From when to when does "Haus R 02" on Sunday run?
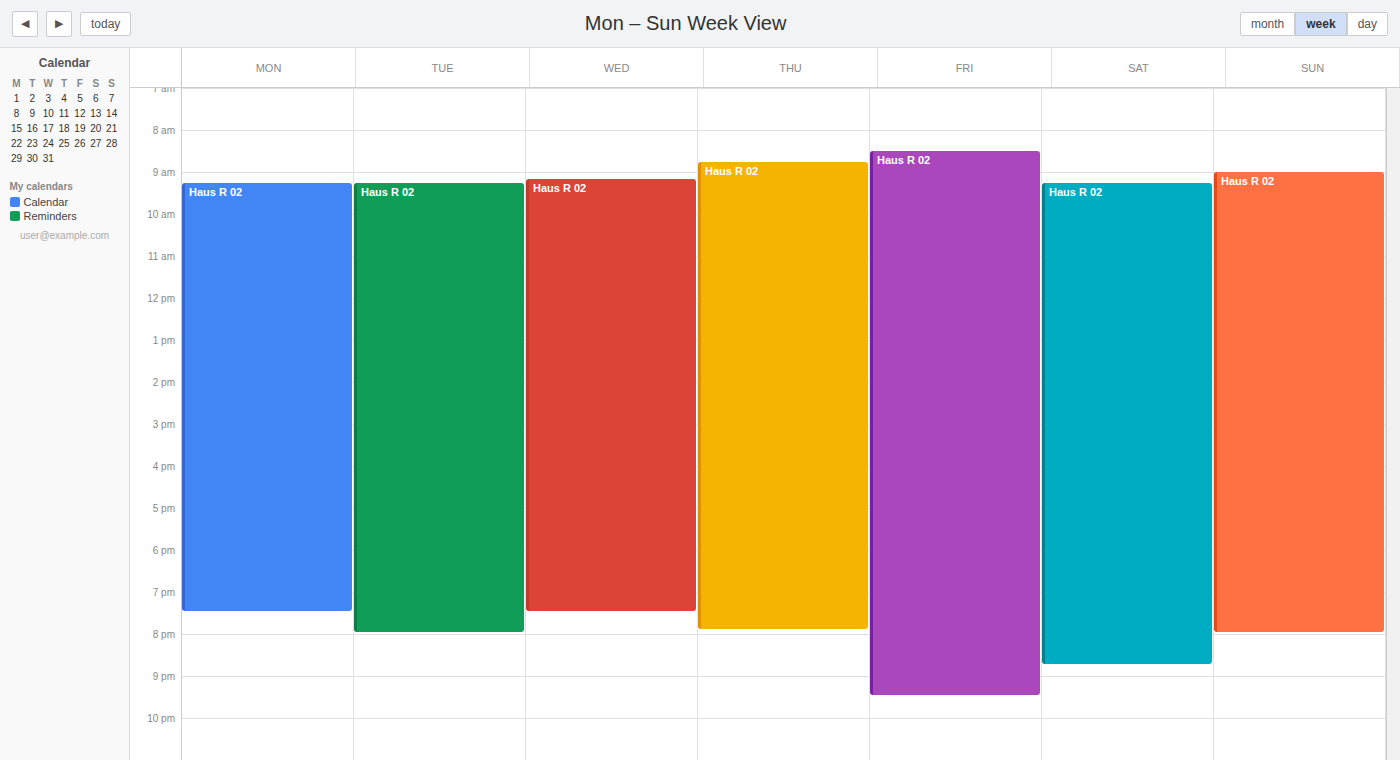
9:00 AM to 8:00 PM